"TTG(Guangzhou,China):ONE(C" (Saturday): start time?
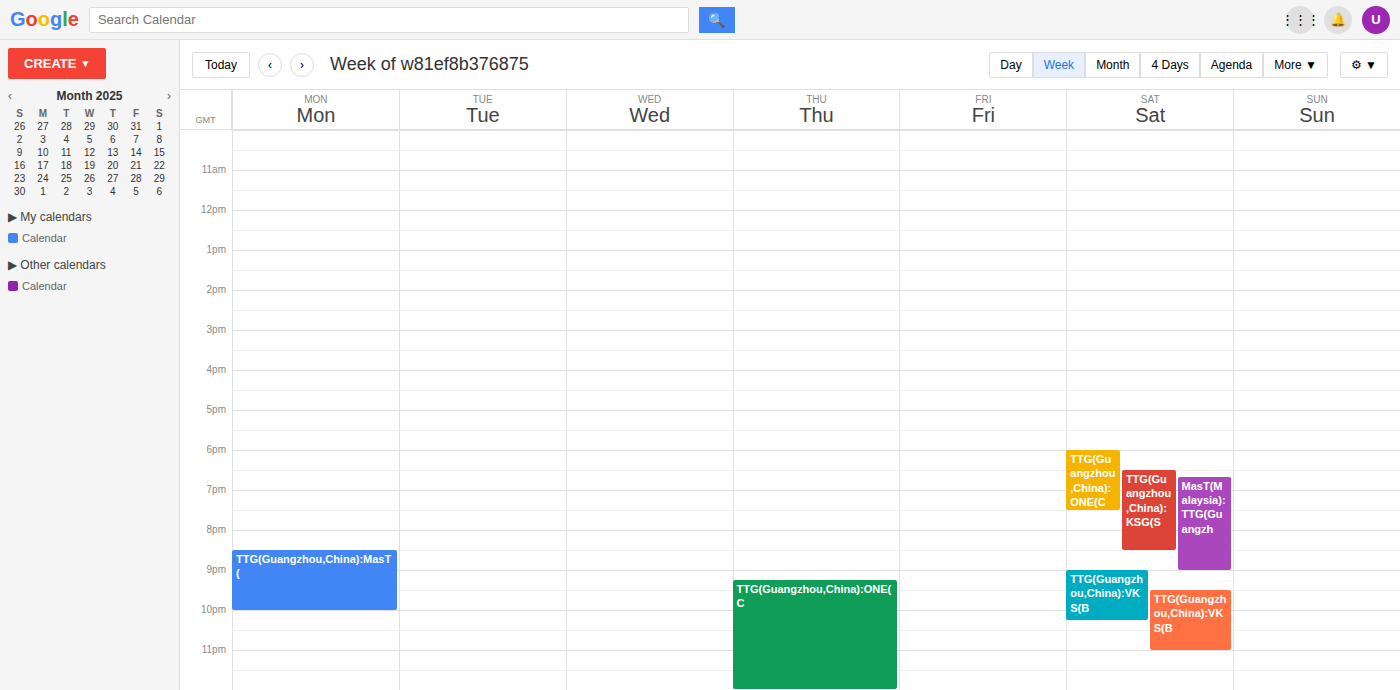
6:00 PM